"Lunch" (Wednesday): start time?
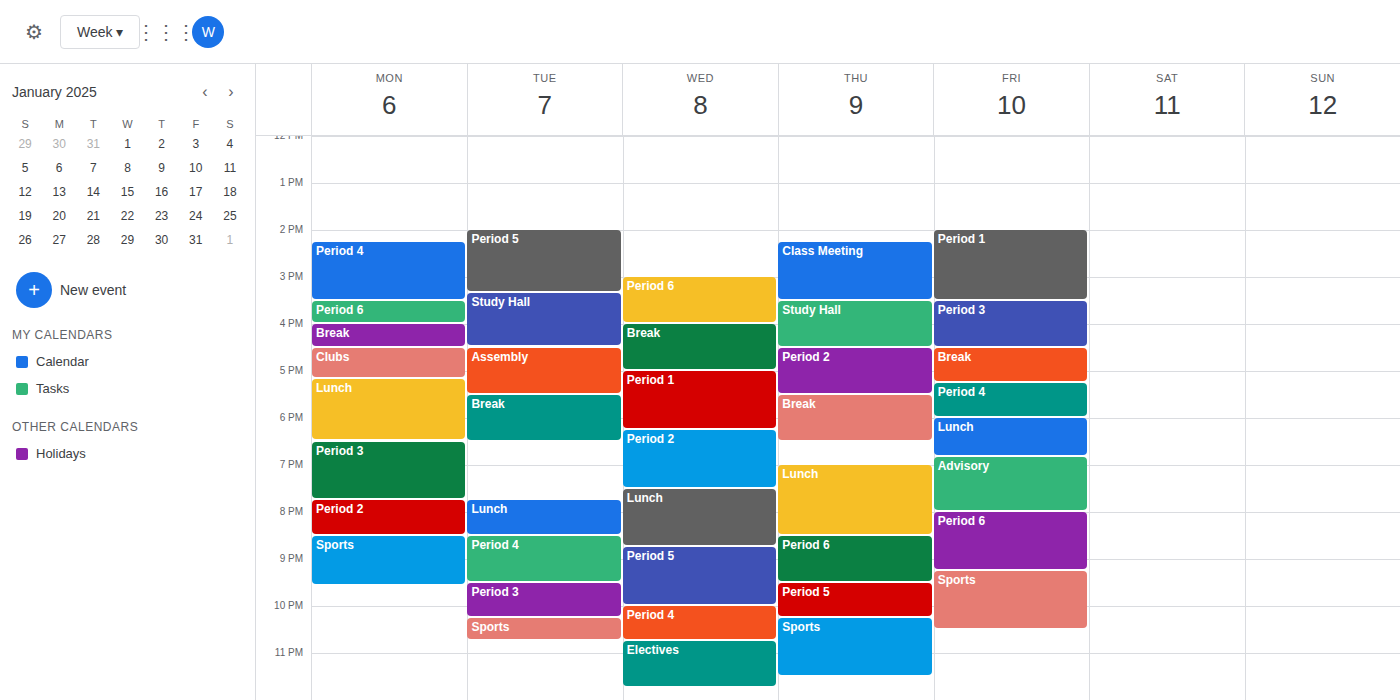
7:30 PM